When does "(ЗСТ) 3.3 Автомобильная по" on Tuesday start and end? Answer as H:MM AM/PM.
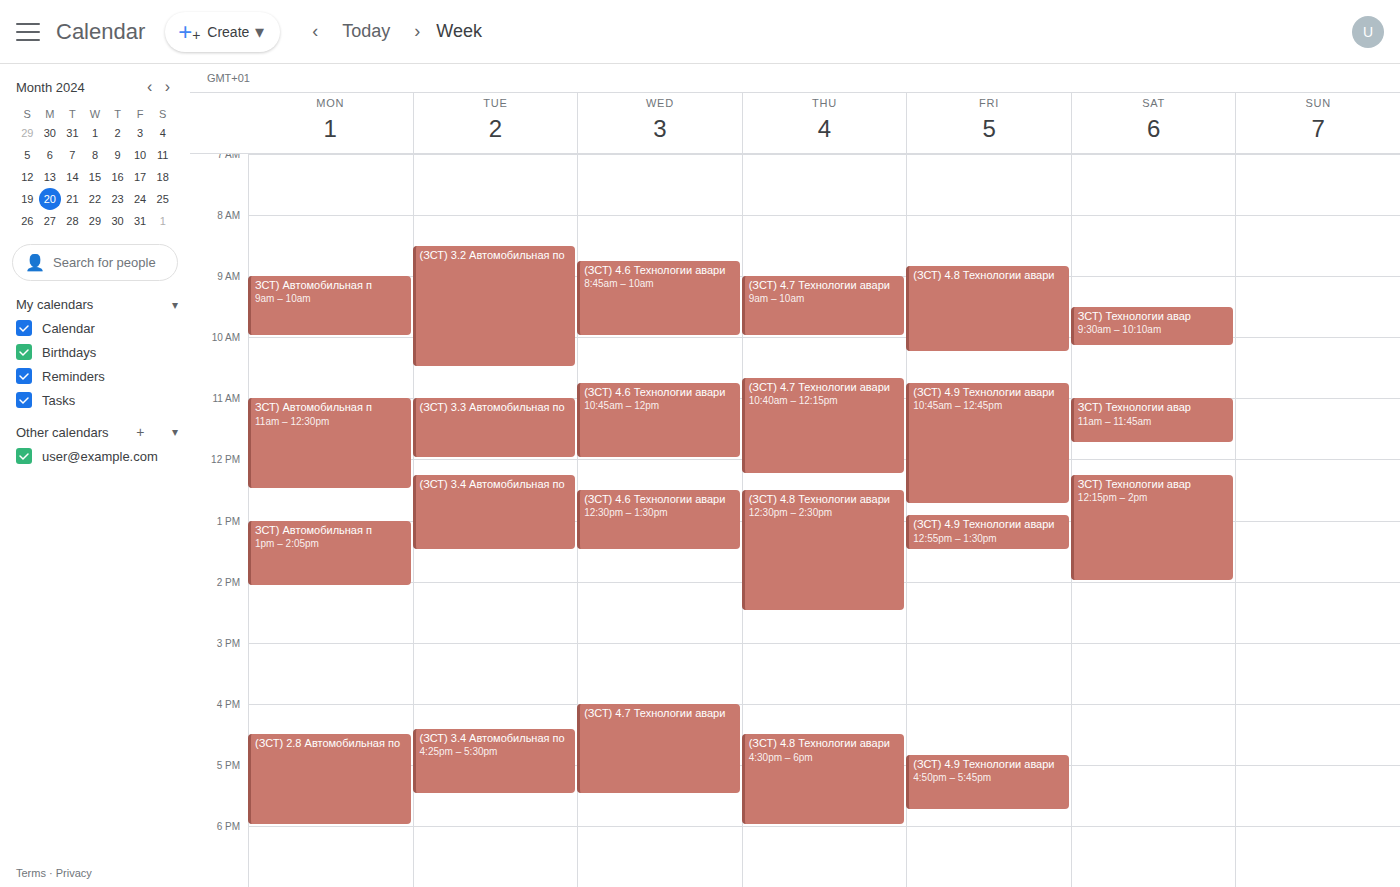
11:00 AM to 12:00 PM